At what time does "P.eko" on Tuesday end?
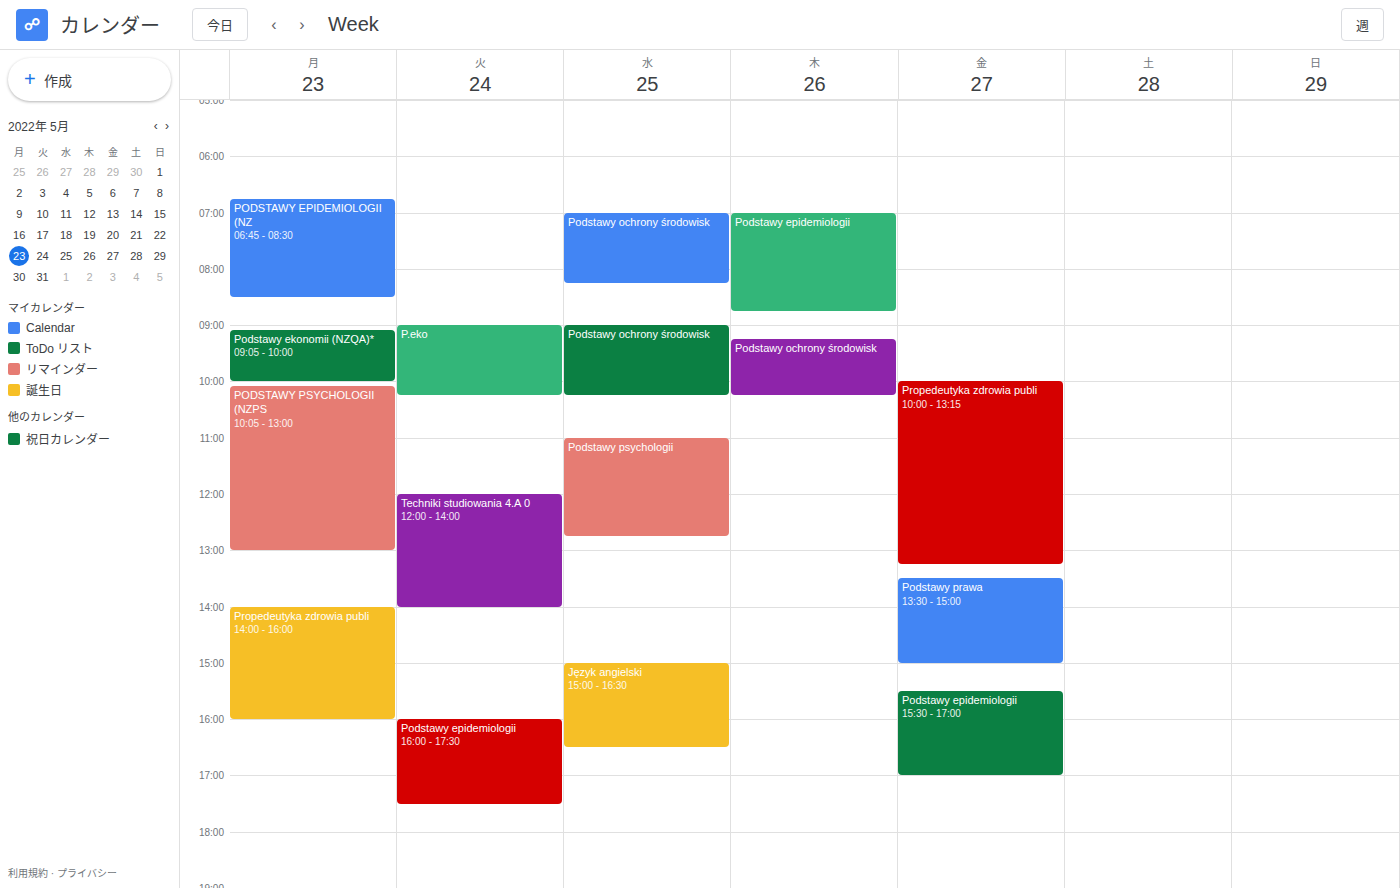
10:15 AM